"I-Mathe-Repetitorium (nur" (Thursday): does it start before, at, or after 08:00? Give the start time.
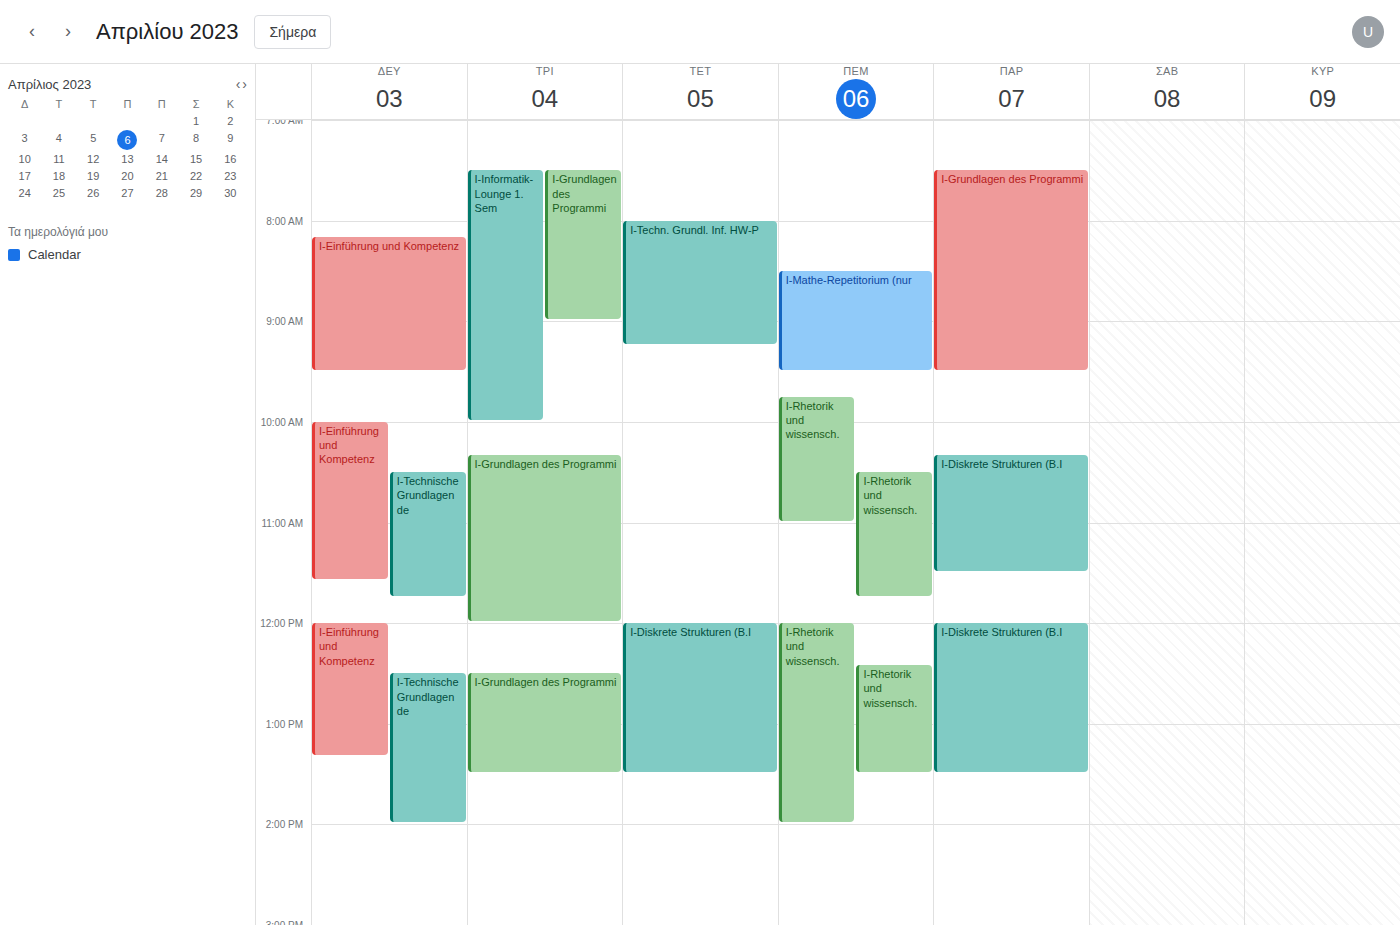
08:30 -- after 08:00, 30 minutes below the 08:00 line.